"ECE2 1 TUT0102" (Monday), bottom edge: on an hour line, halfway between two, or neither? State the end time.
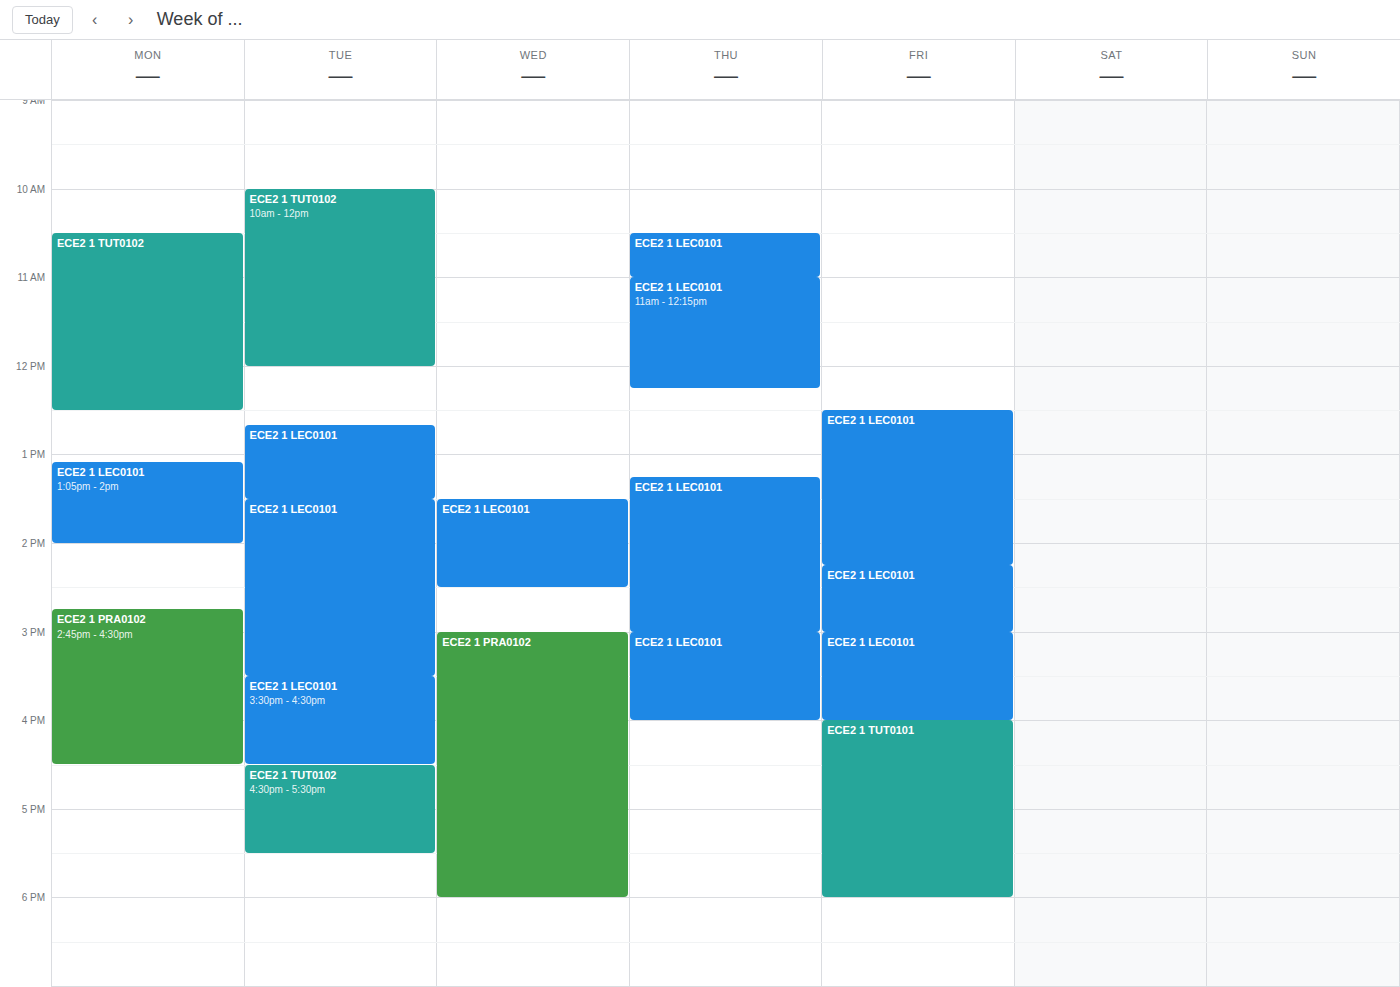
12:30 PM -- halfway between the 12 PM and 1 PM lines.